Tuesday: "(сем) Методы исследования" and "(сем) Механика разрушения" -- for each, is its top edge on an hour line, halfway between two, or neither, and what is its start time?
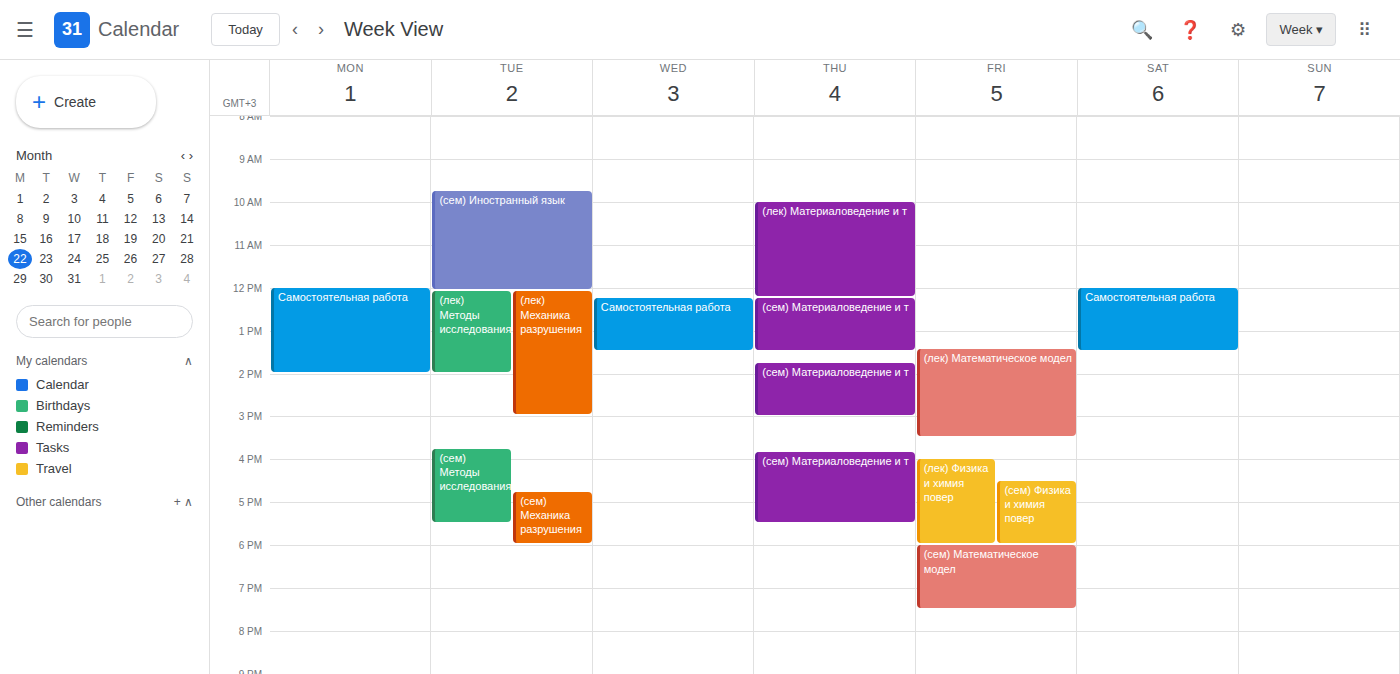
"(сем) Методы исследования": 3:45 PM, neither: three quarters of the way from the 3 PM line to the 4 PM line. "(сем) Механика разрушения": 4:45 PM, neither: three quarters of the way from the 4 PM line to the 5 PM line.